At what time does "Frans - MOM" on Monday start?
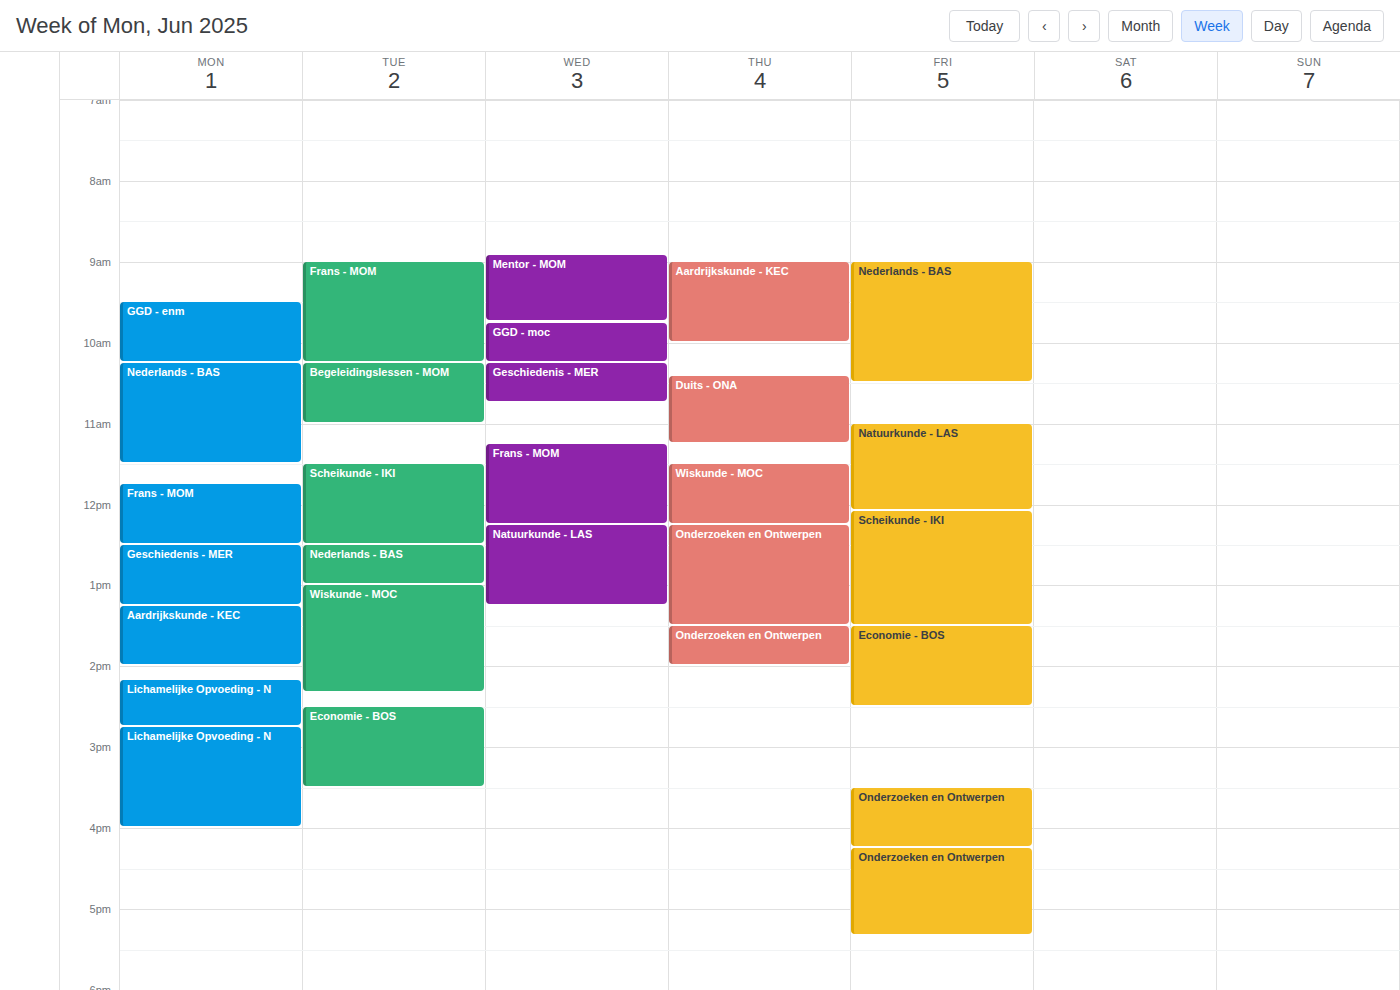
11:45 AM